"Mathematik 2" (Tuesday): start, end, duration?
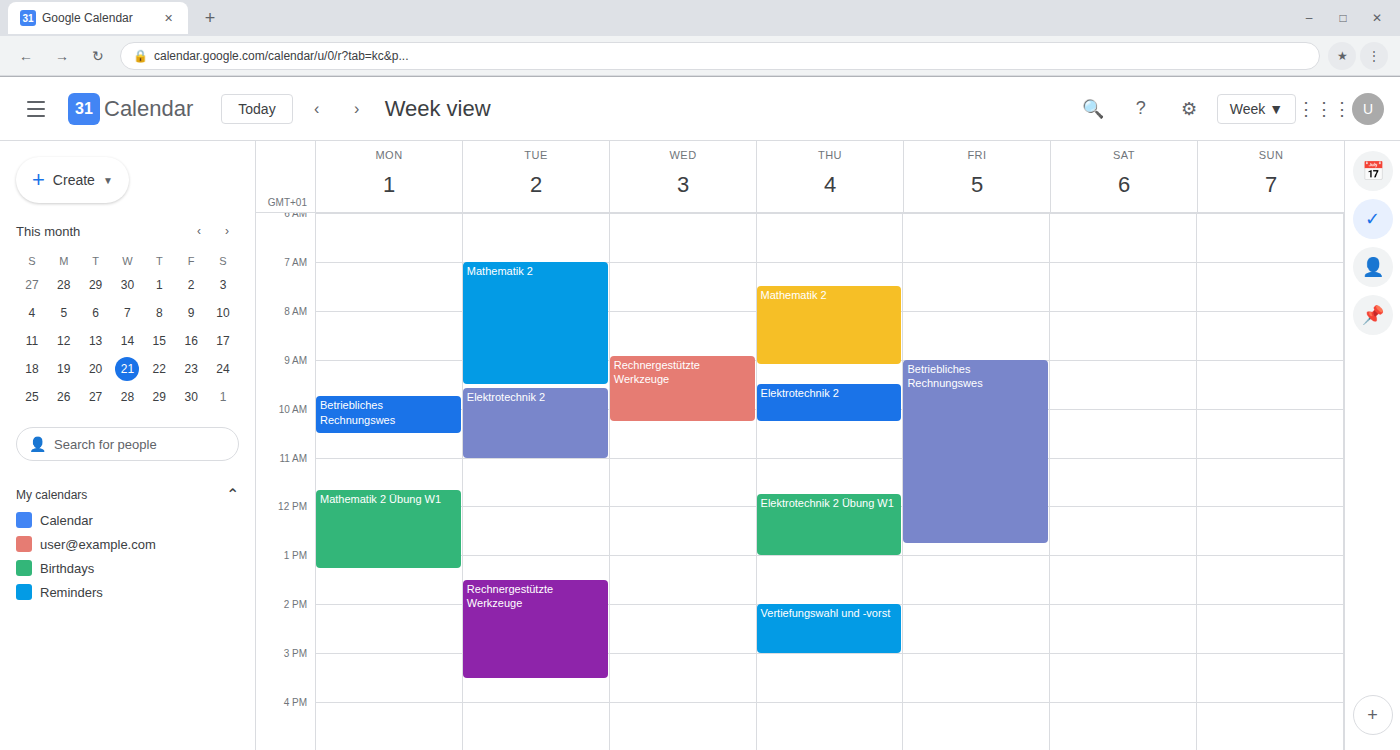
7:00 AM to 9:30 AM, 2 hours 30 minutes